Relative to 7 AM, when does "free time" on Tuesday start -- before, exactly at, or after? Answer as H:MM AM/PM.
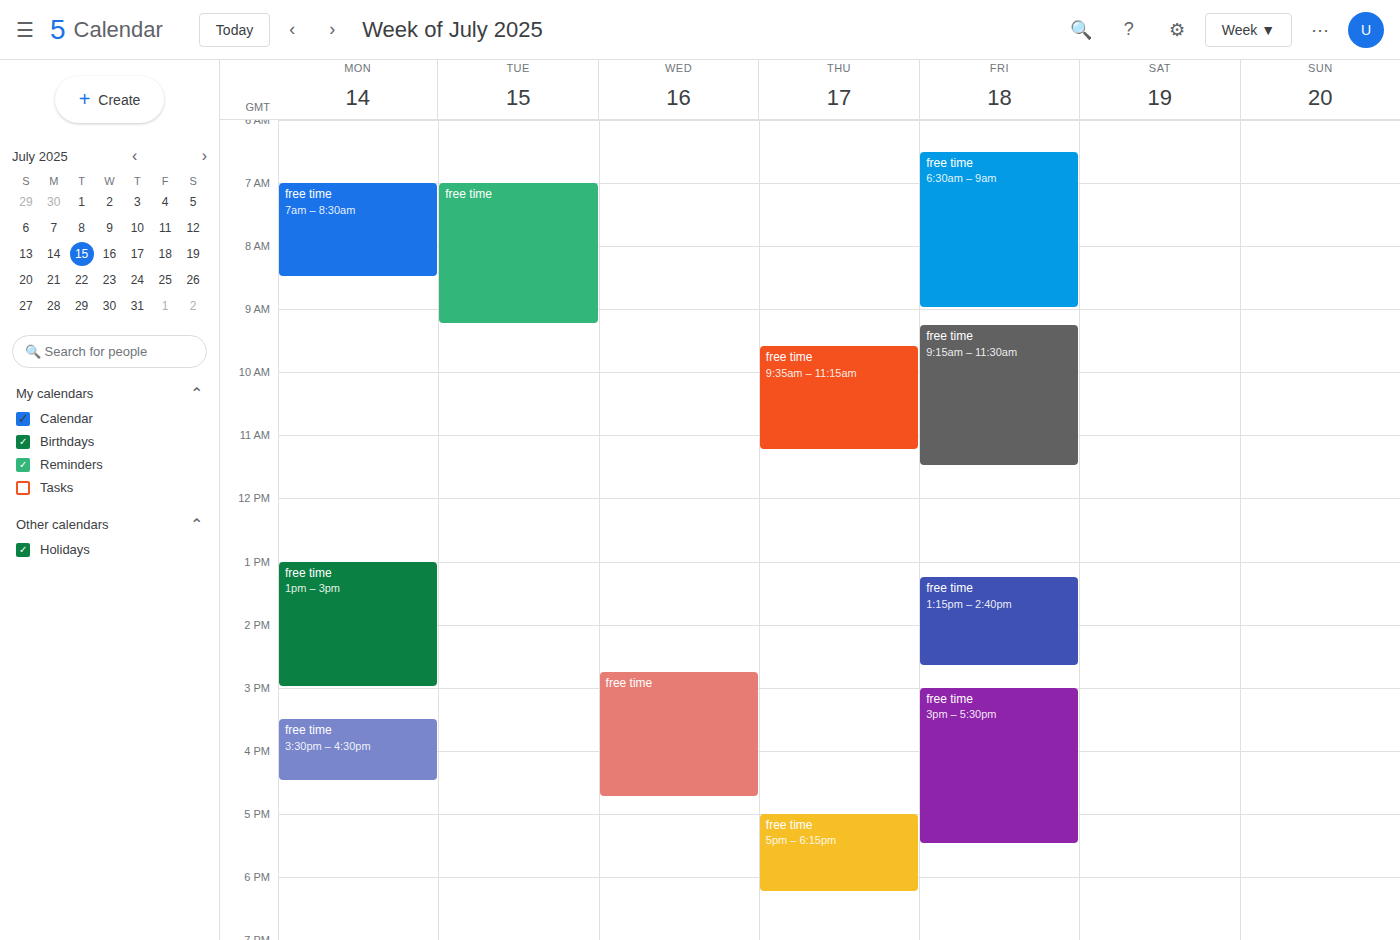
7:00 AM -- exactly at 7 AM, on the 7 AM line.